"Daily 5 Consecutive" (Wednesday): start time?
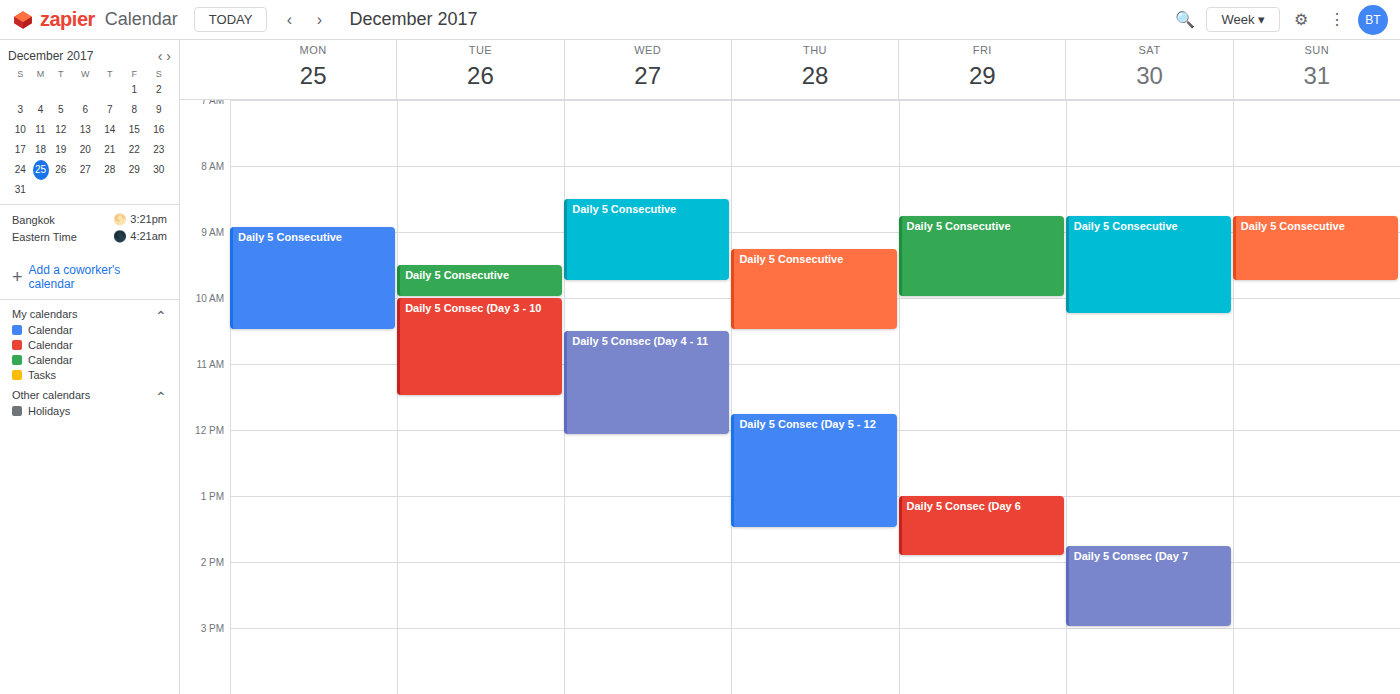
8:30 AM